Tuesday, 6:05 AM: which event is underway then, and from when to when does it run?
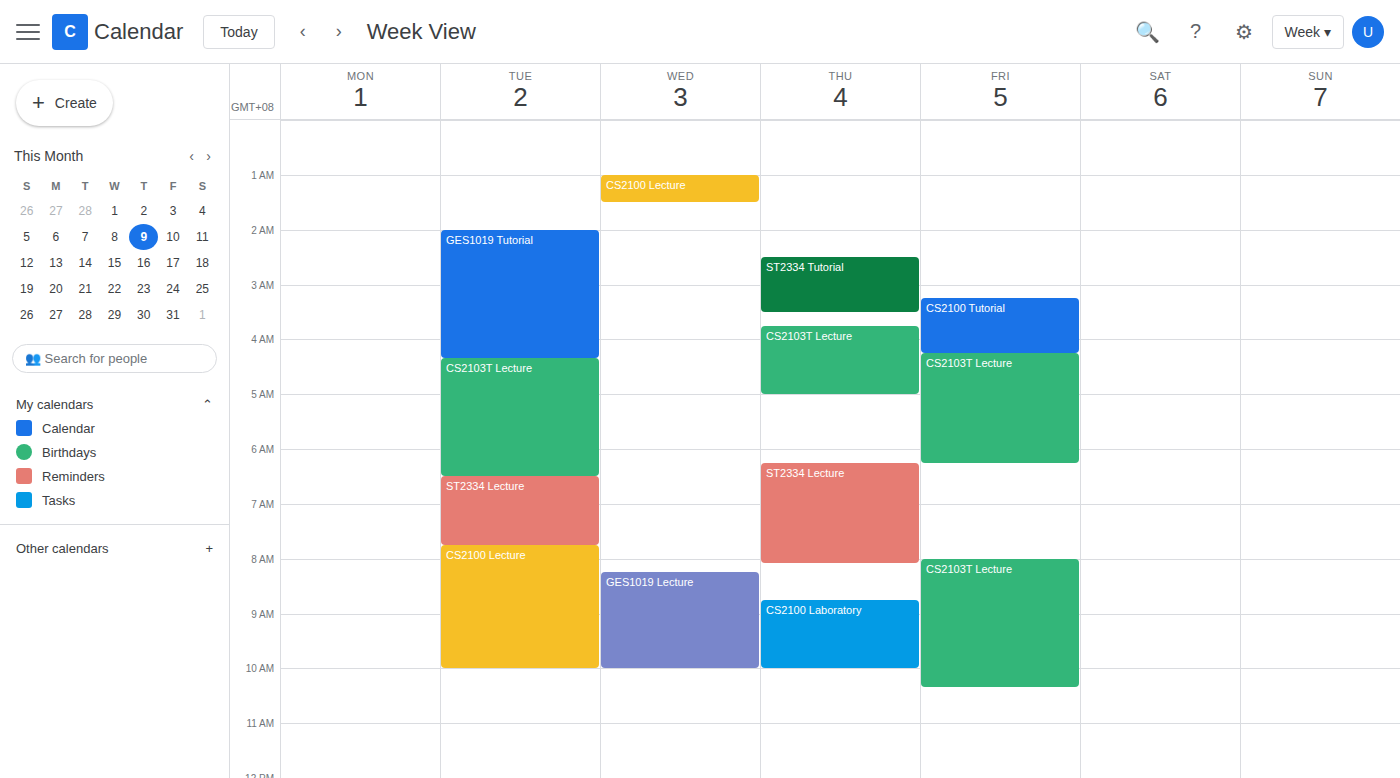
"CS2103T Lecture", 4:20 AM to 6:30 AM